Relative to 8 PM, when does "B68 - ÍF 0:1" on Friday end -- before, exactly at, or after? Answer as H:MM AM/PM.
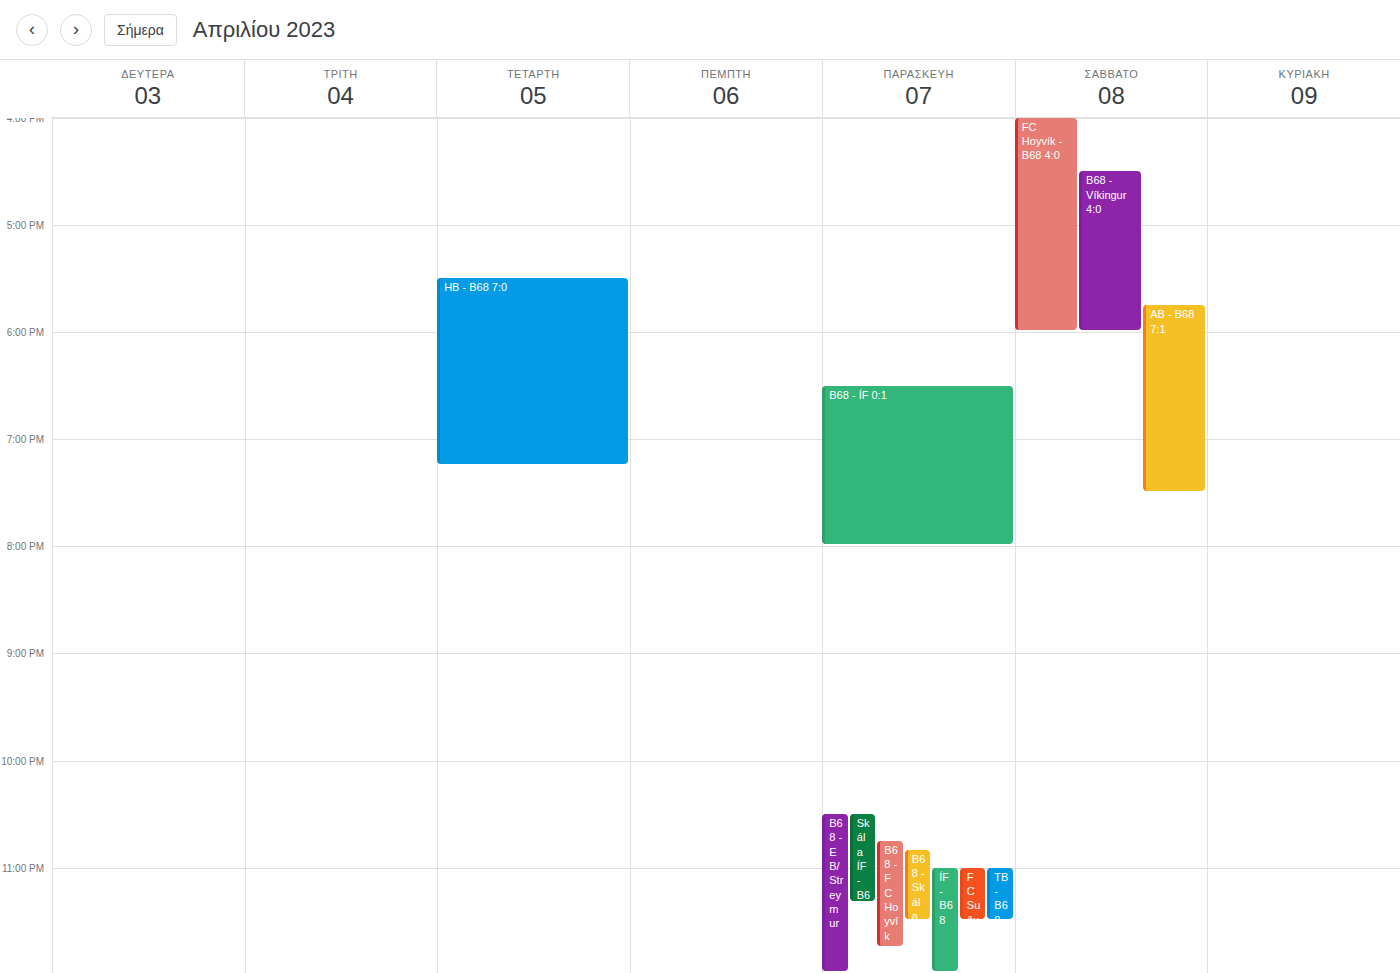
8:00 PM -- exactly at 8 PM, on the 8 PM line.